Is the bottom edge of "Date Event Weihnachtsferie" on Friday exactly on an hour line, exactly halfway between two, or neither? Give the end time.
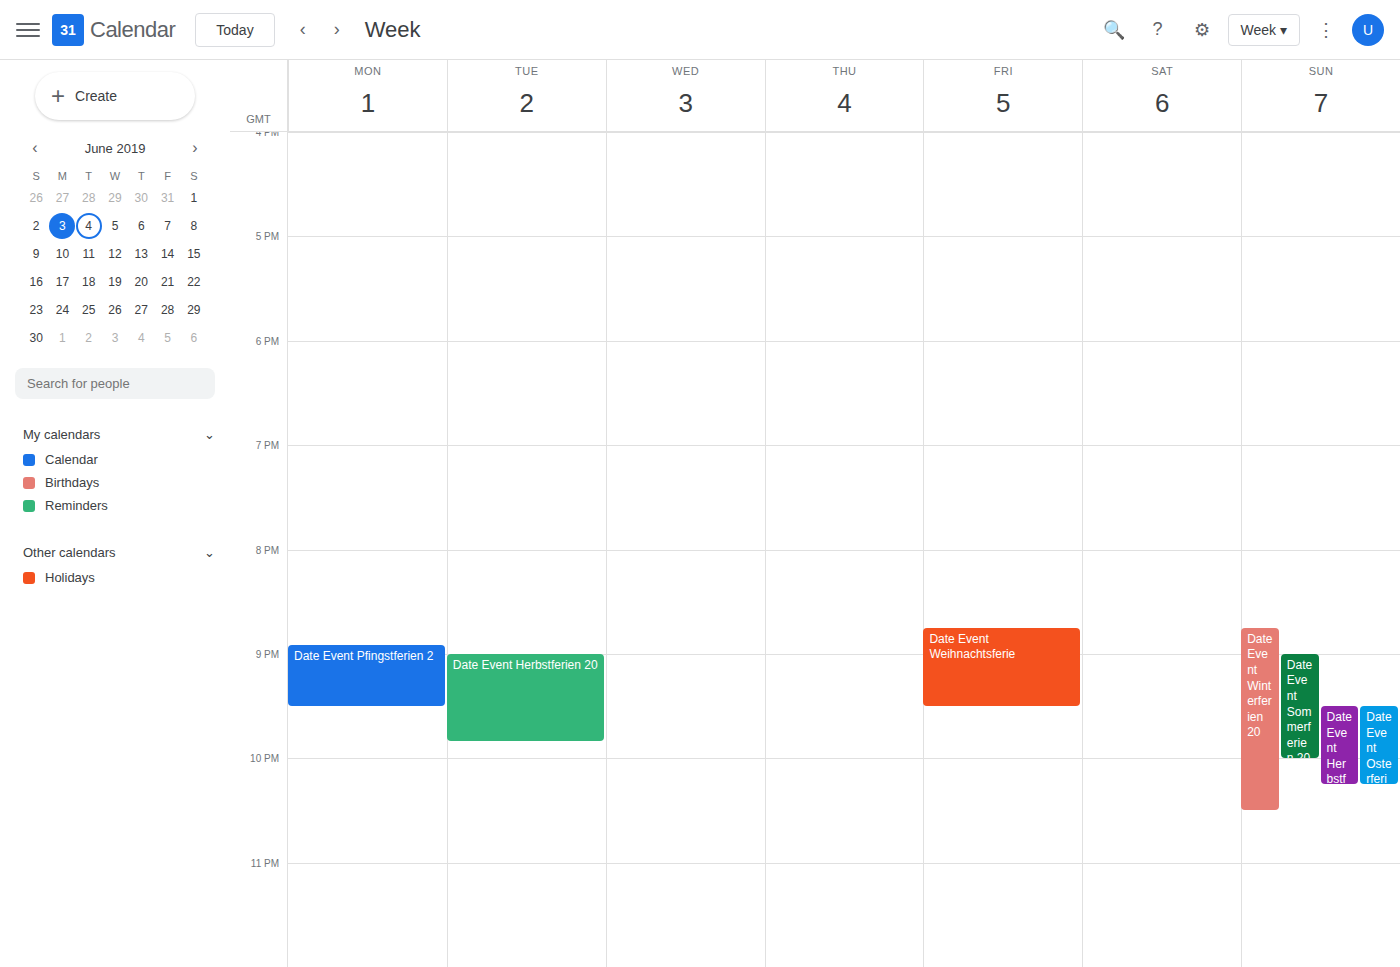
9:30 PM -- halfway between the 9 PM and 10 PM lines.